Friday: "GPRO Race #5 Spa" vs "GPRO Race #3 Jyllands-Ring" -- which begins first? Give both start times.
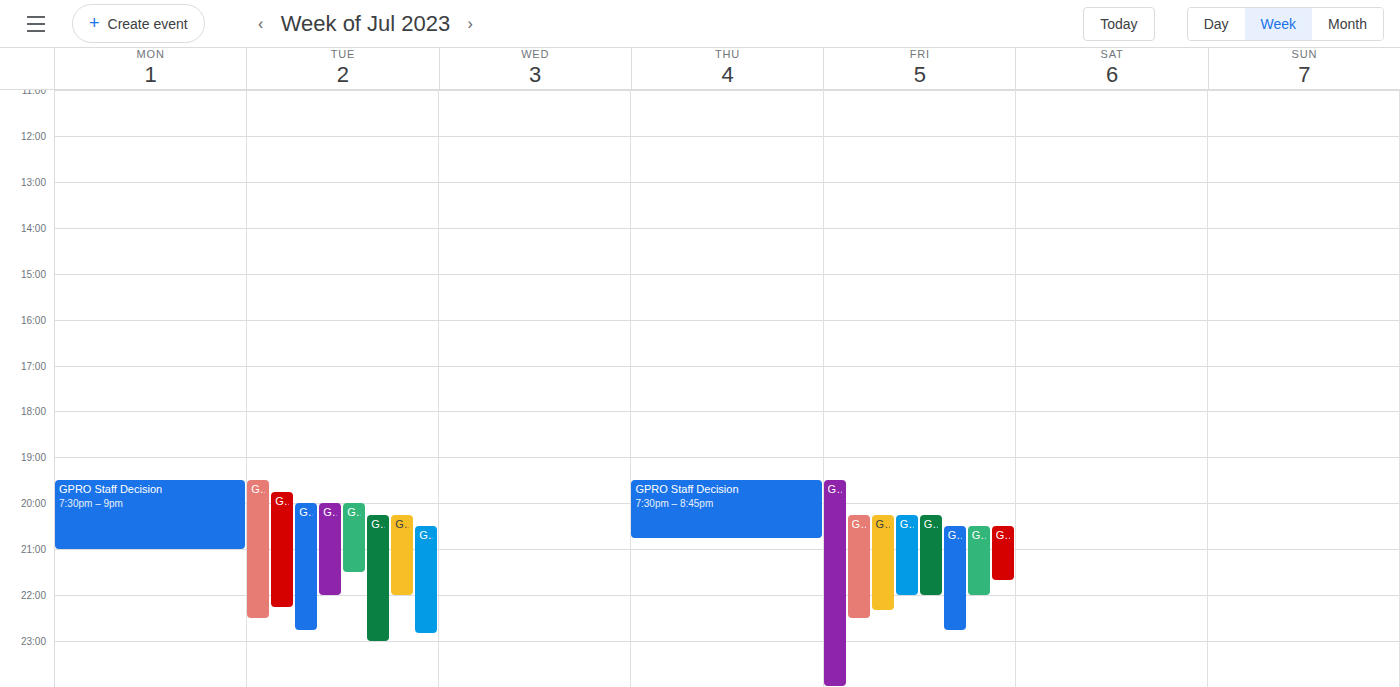
"GPRO Race #3 Jyllands-Ring" 19:30; "GPRO Race #5 Spa" 20:15.